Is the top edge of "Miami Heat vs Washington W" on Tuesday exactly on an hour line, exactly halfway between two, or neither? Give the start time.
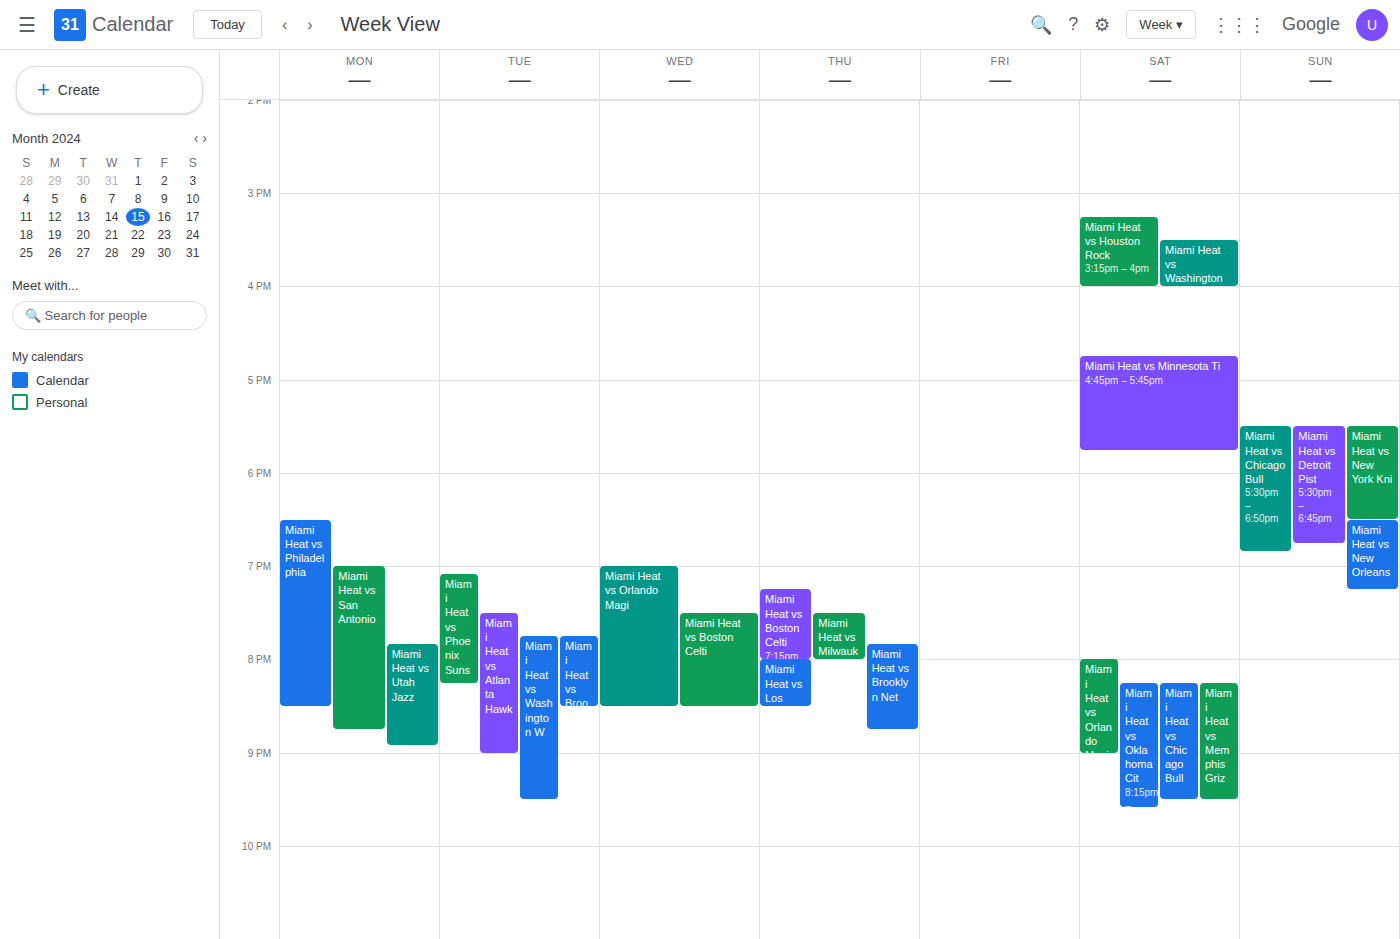
7:45 PM -- neither: three quarters of the way from the 7 PM line to the 8 PM line.